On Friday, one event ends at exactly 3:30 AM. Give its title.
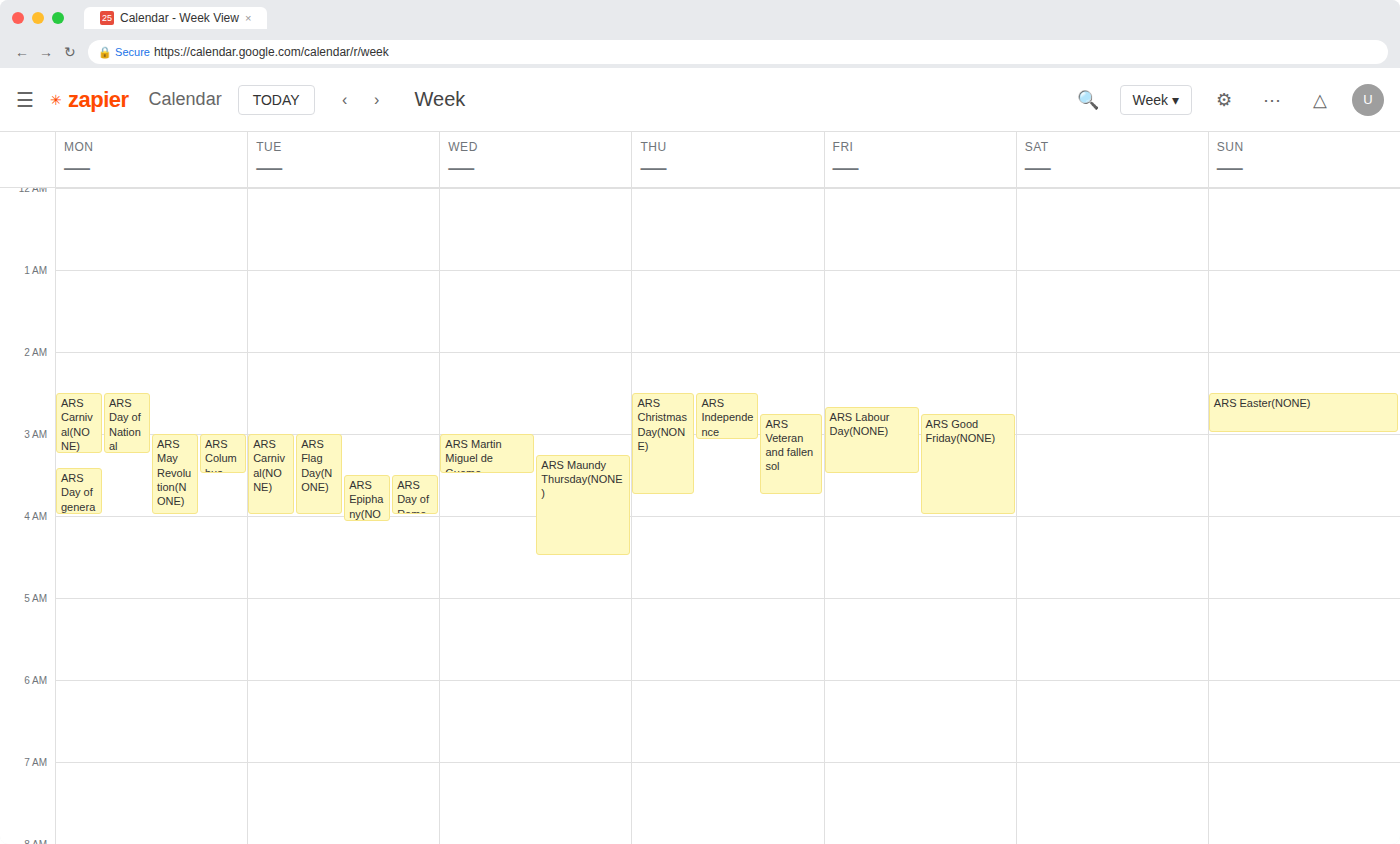
"ARS Labour Day(NONE)"